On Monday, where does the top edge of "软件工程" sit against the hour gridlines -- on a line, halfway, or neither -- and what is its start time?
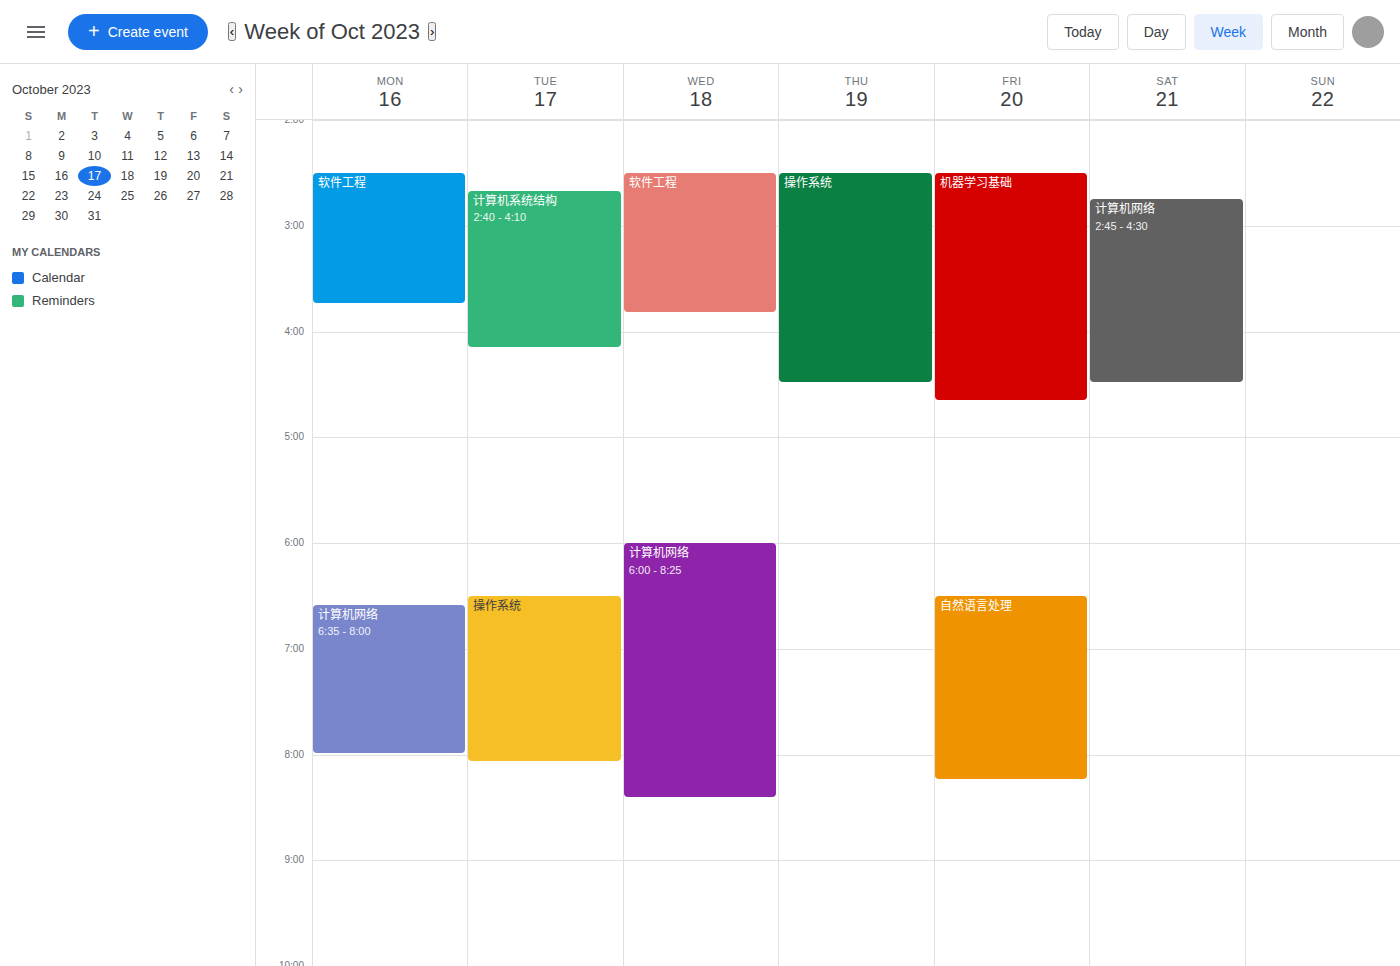
2:30 AM -- halfway between the 2 AM and 3 AM lines.